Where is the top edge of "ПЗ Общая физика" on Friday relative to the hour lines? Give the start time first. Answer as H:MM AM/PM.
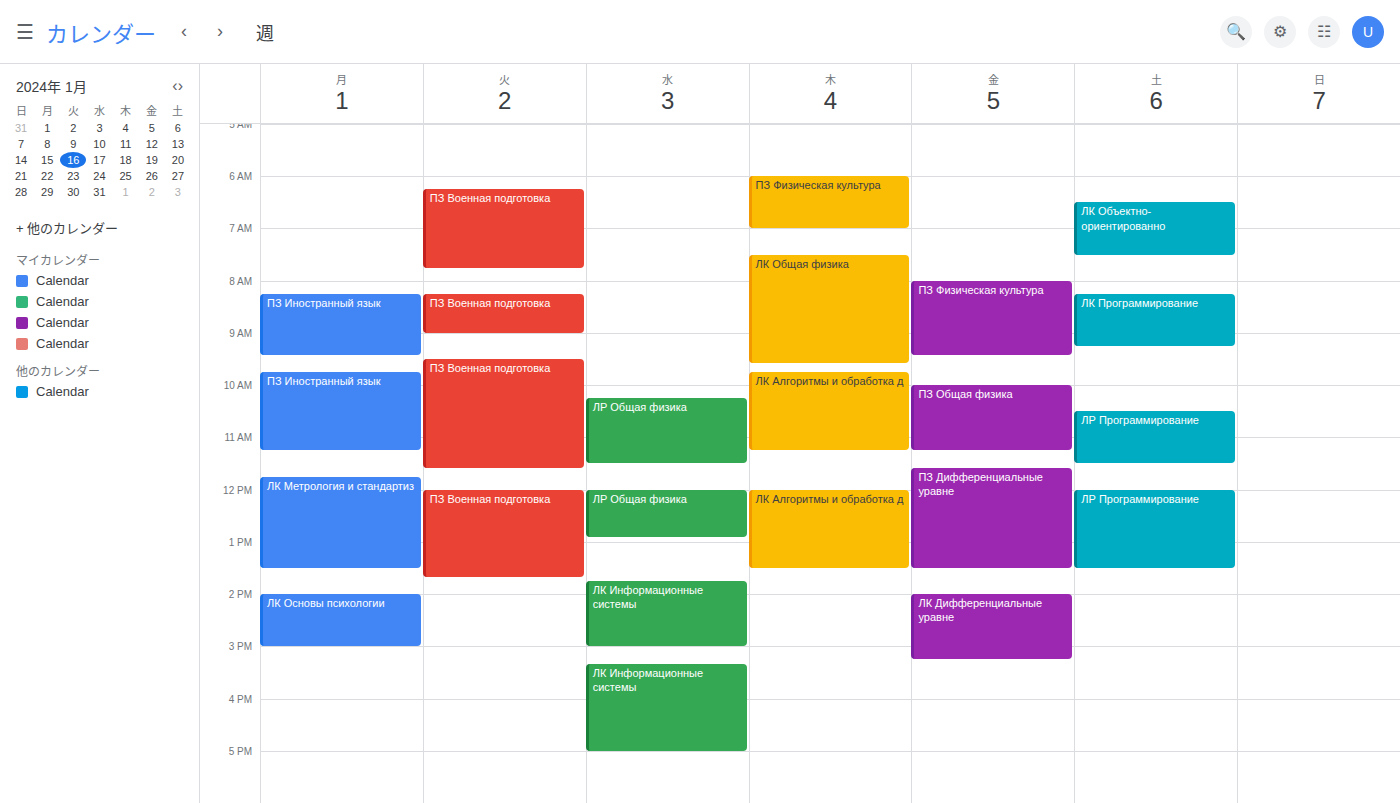
10:00 AM -- exactly on the 10 AM line.